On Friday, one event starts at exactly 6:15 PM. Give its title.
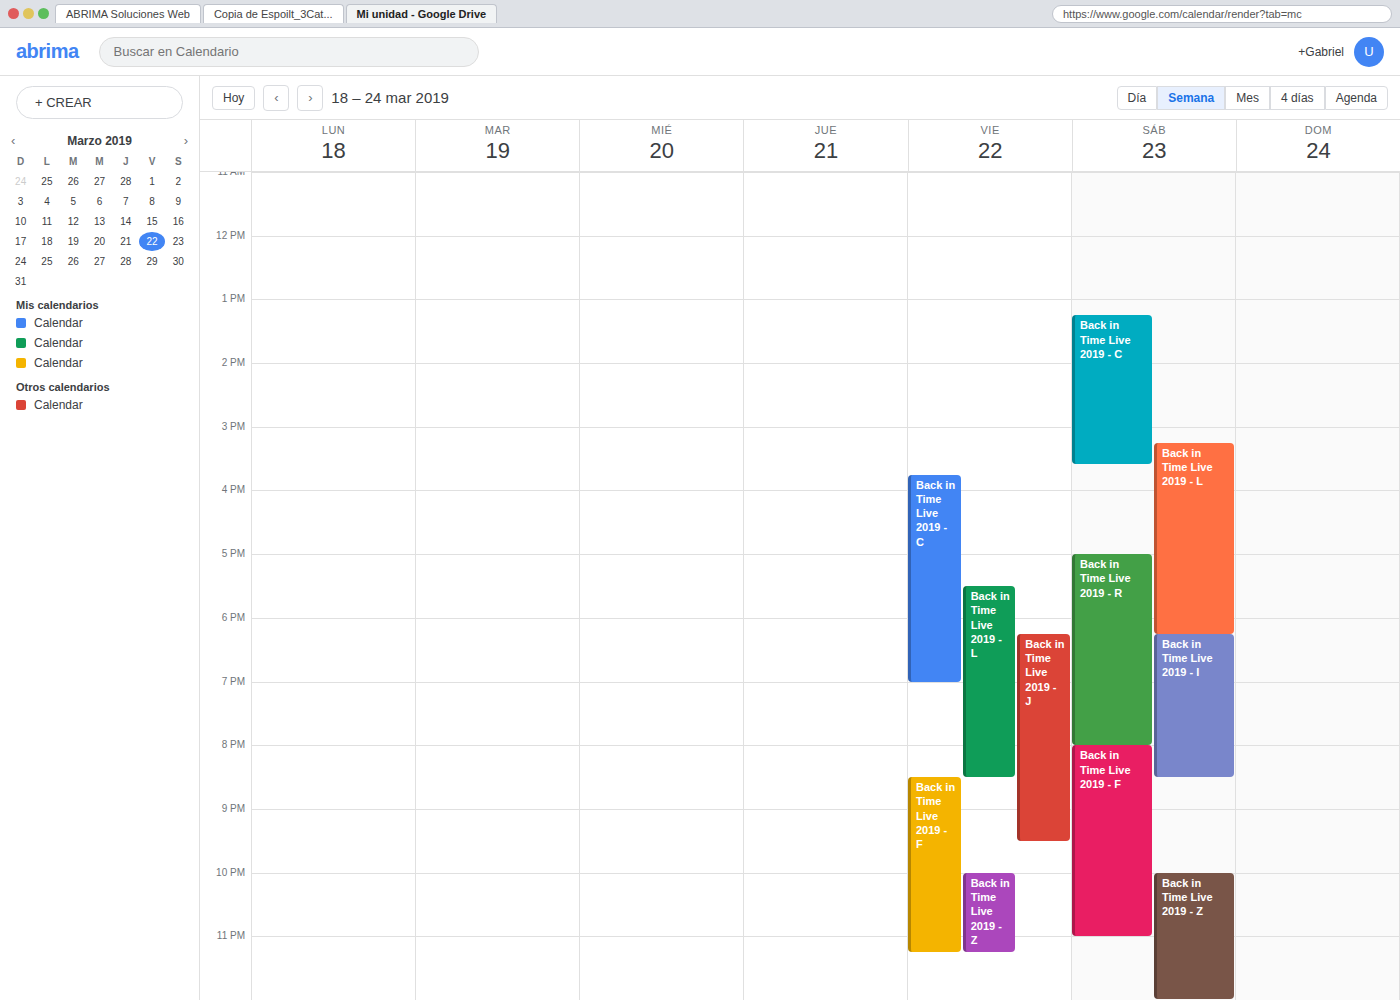
"Back in Time Live 2019 - J"